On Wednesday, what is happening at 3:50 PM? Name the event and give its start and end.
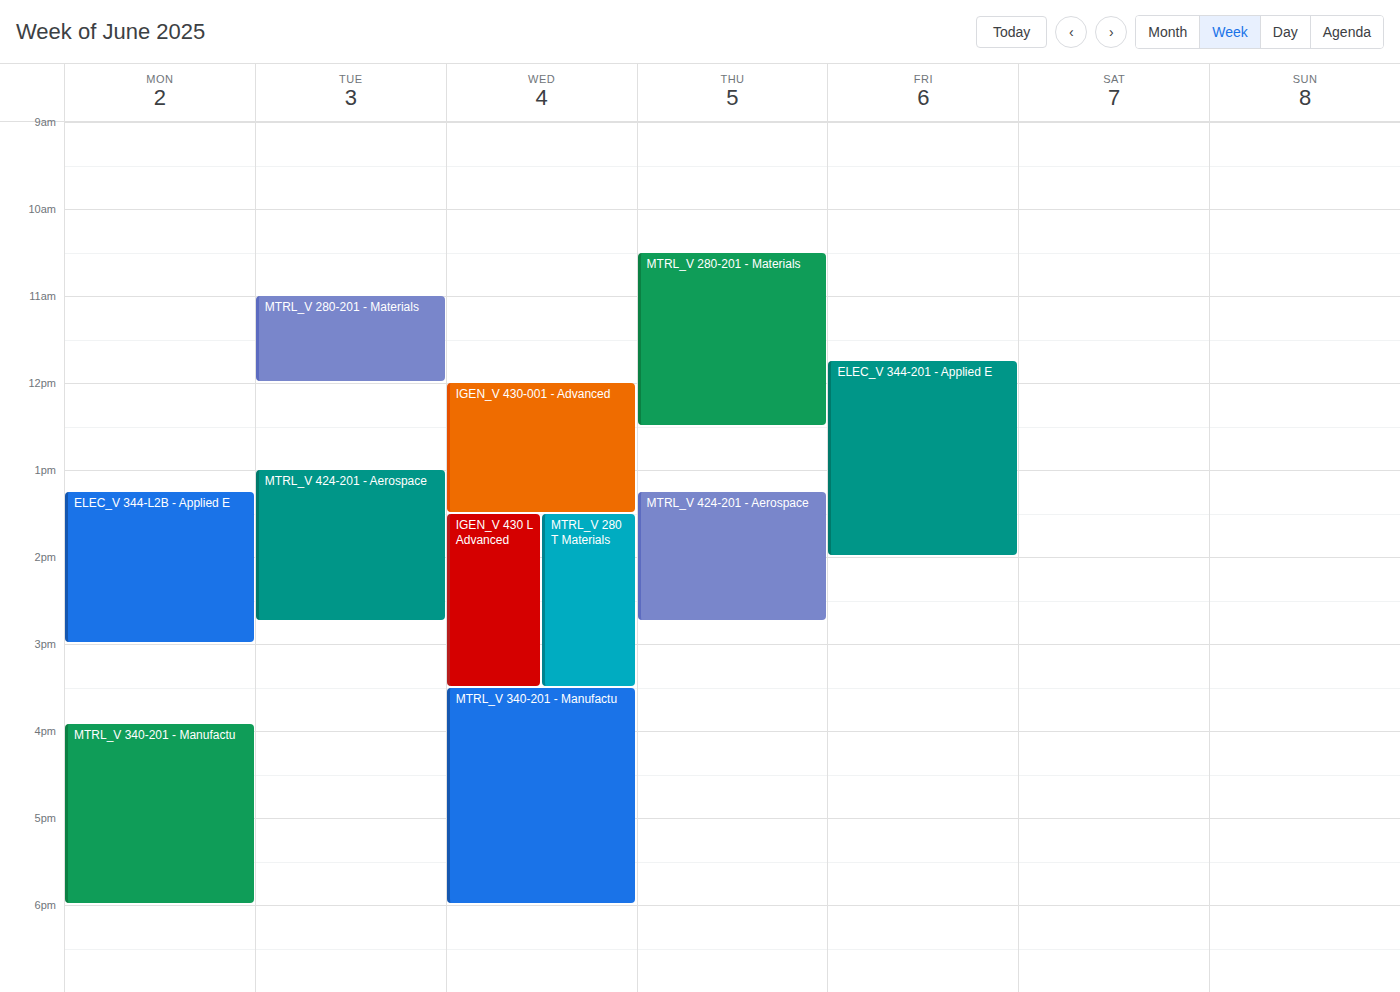
"MTRL_V 340-201 - Manufactu", 3:30 PM to 6:00 PM